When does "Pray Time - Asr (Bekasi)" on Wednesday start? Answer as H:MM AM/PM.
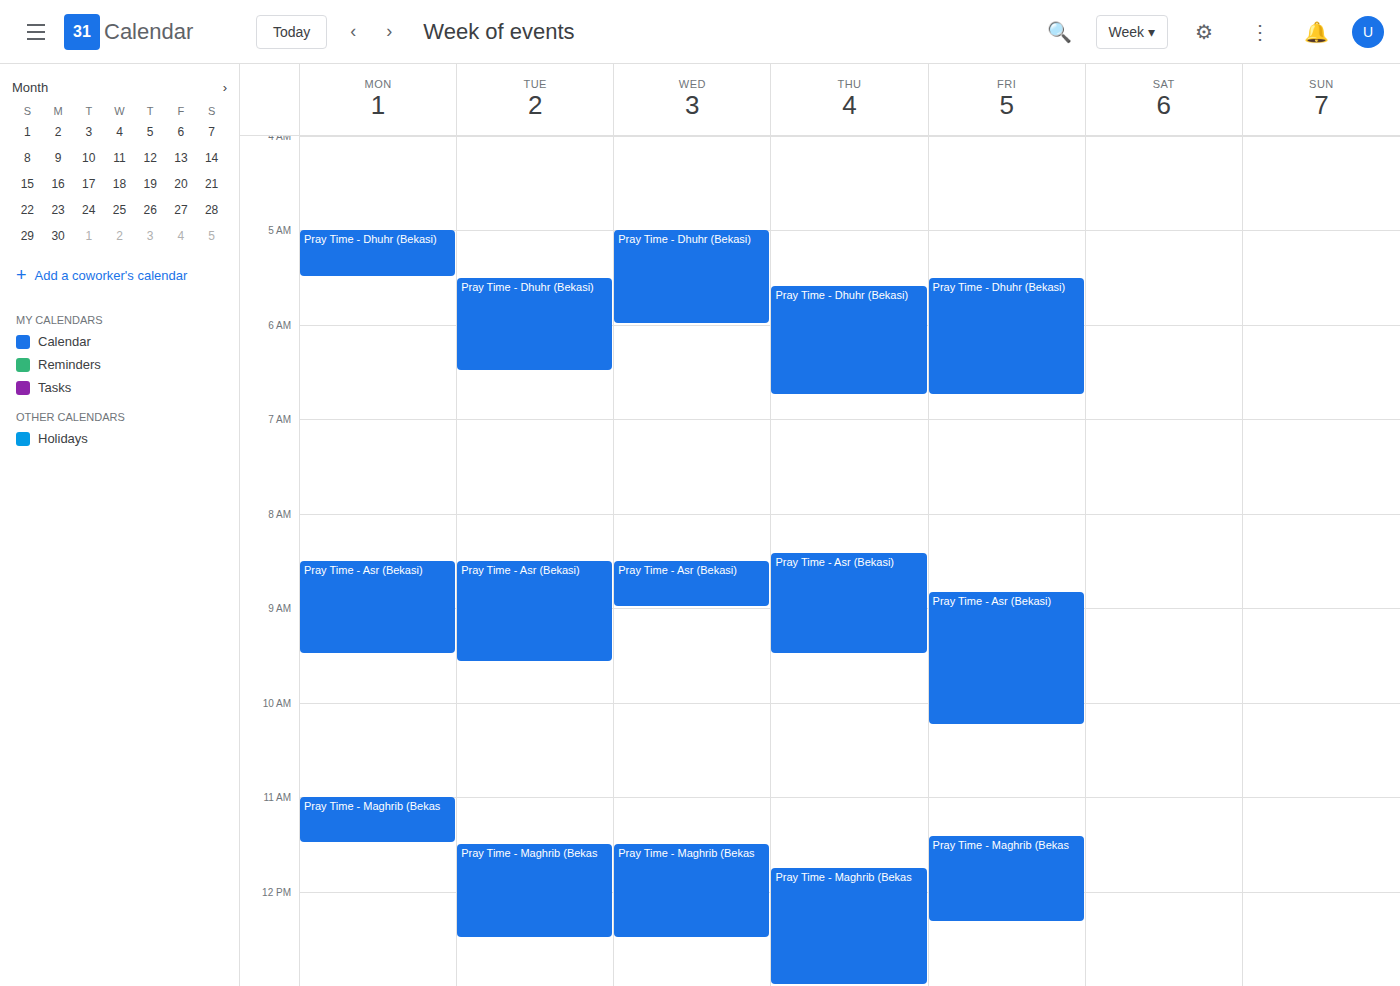
8:30 AM